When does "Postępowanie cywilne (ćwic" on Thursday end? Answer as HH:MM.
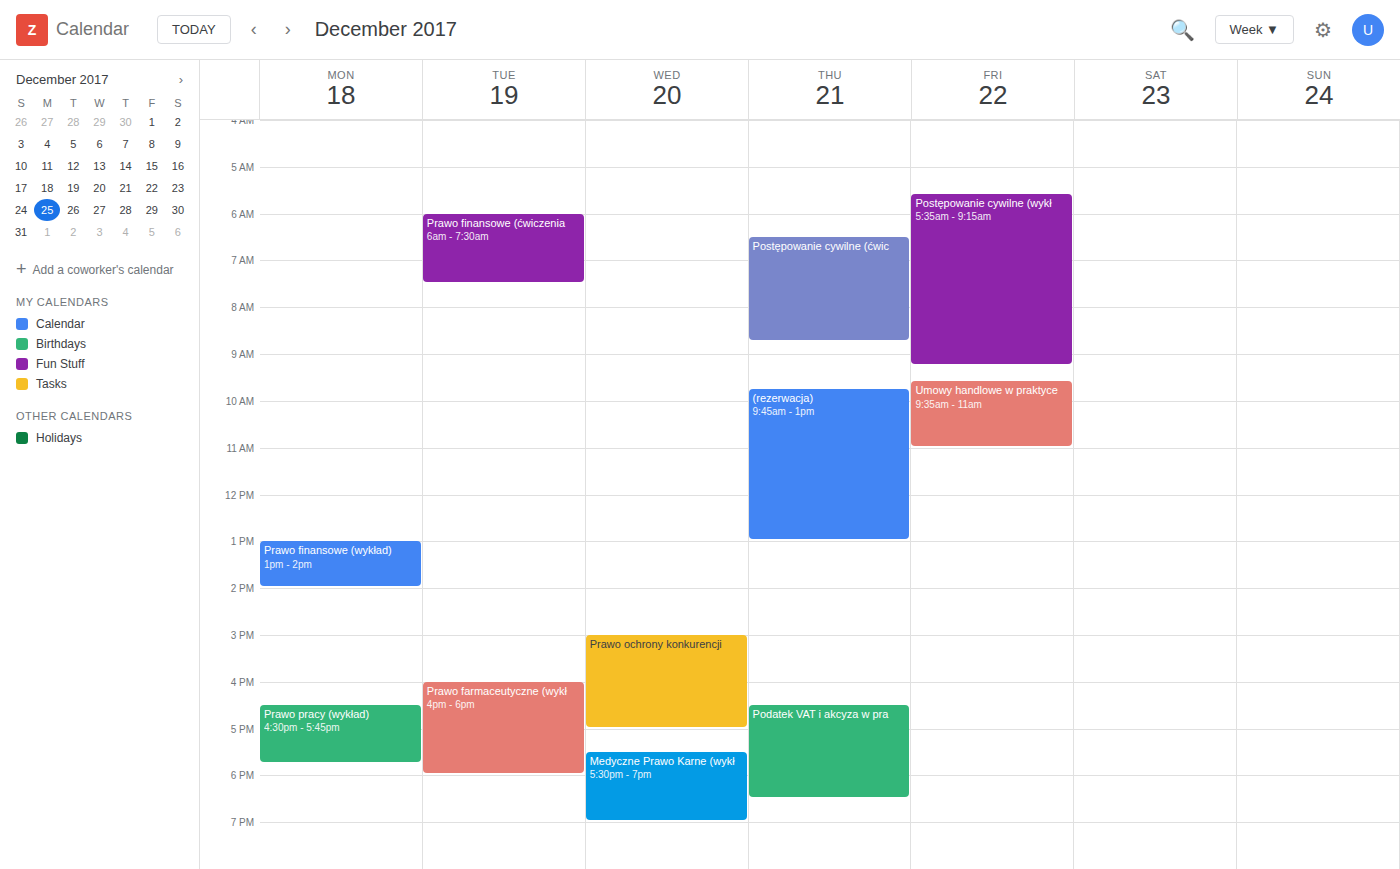
08:45